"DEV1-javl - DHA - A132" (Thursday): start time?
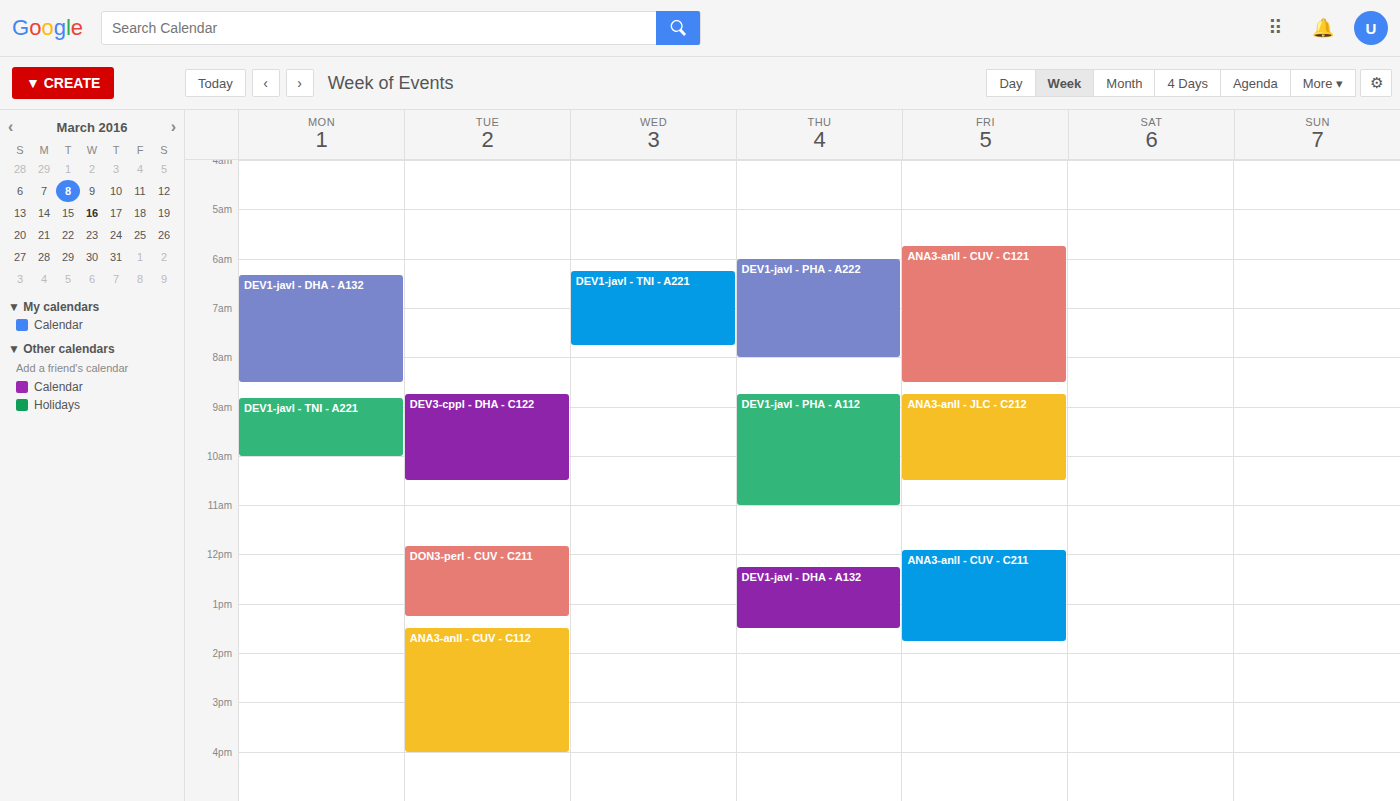
12:15